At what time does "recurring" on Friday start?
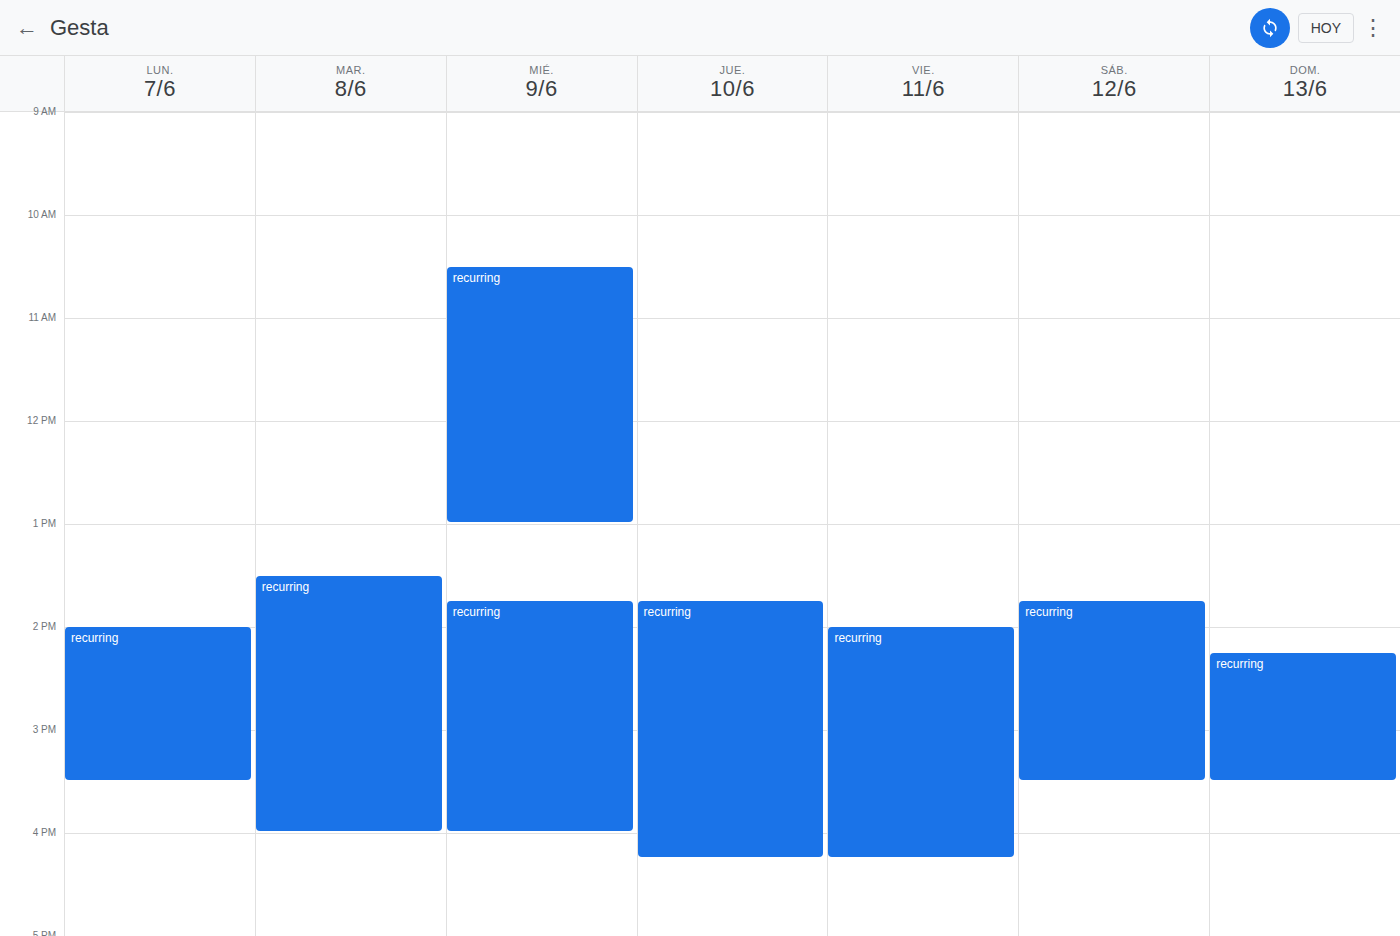
2:00 PM